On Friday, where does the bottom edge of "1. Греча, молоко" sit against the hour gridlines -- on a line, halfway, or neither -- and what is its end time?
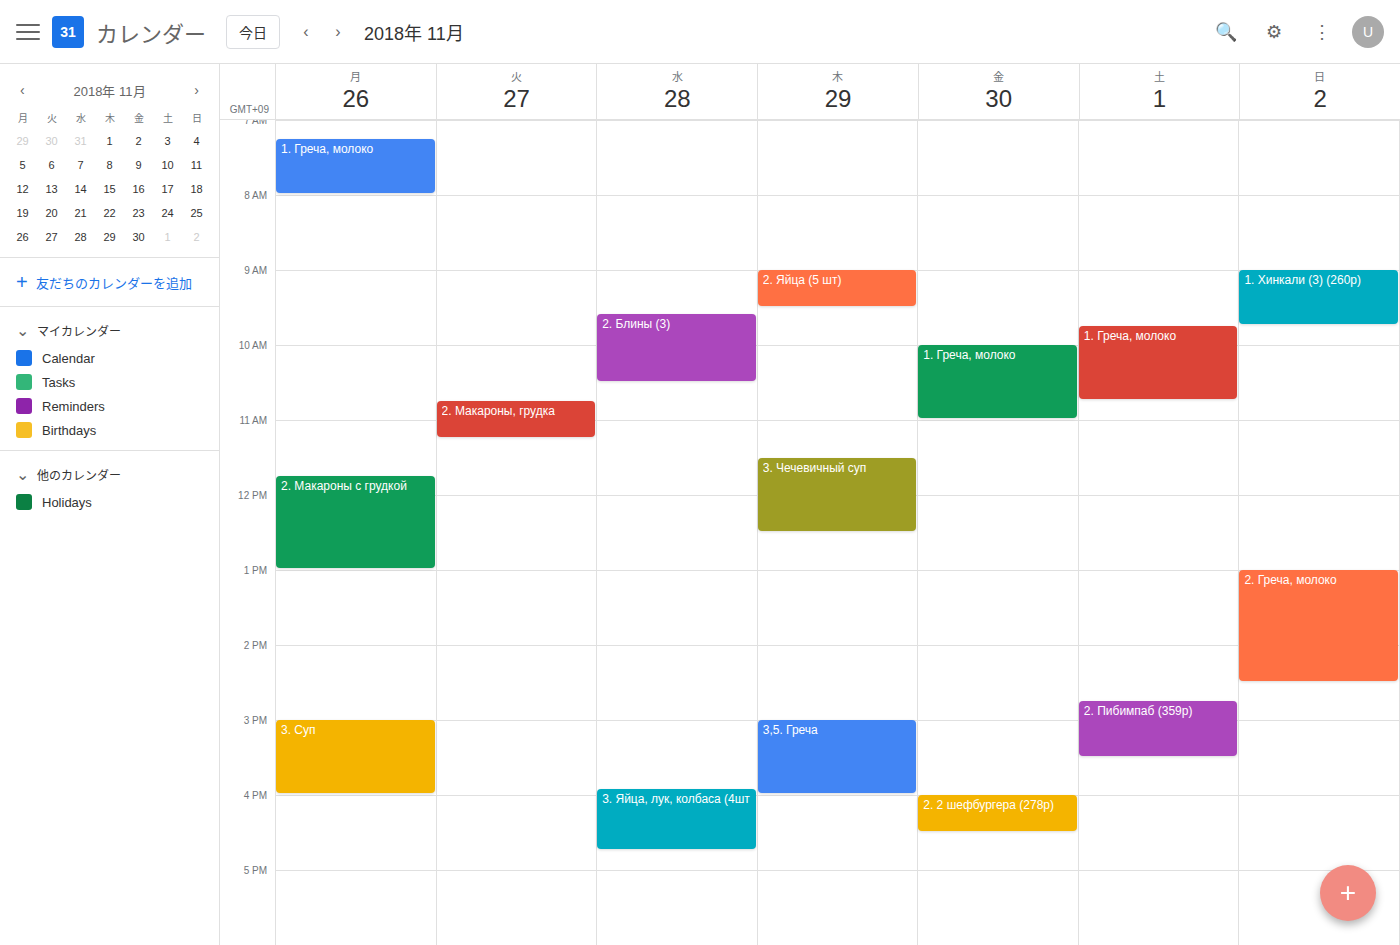
11:00 AM -- exactly on the 11 AM line.